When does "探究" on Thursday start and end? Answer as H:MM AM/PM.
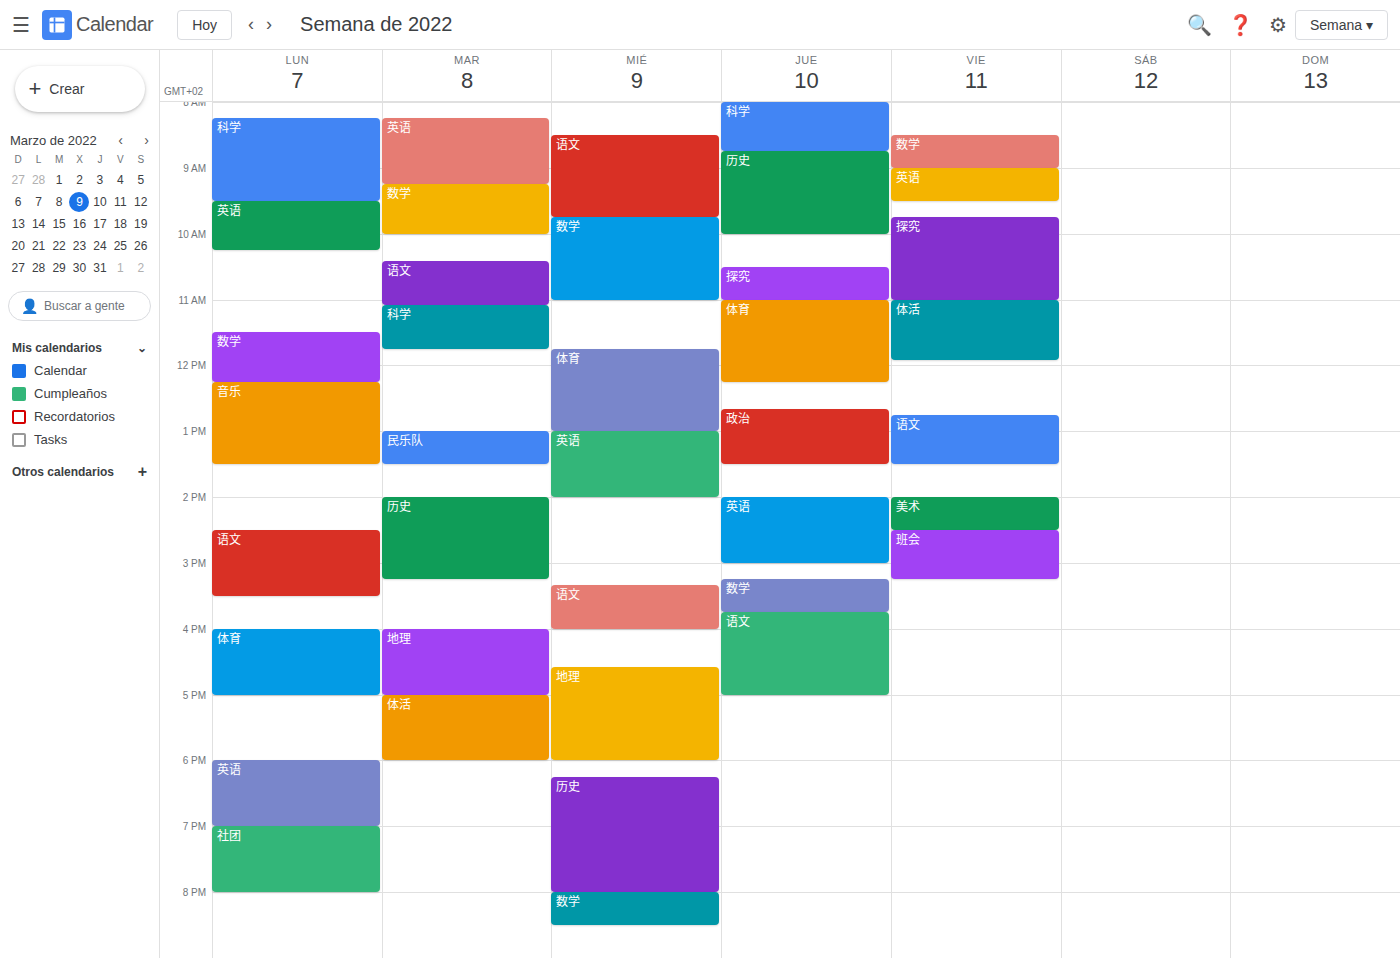
10:30 AM to 11:00 AM